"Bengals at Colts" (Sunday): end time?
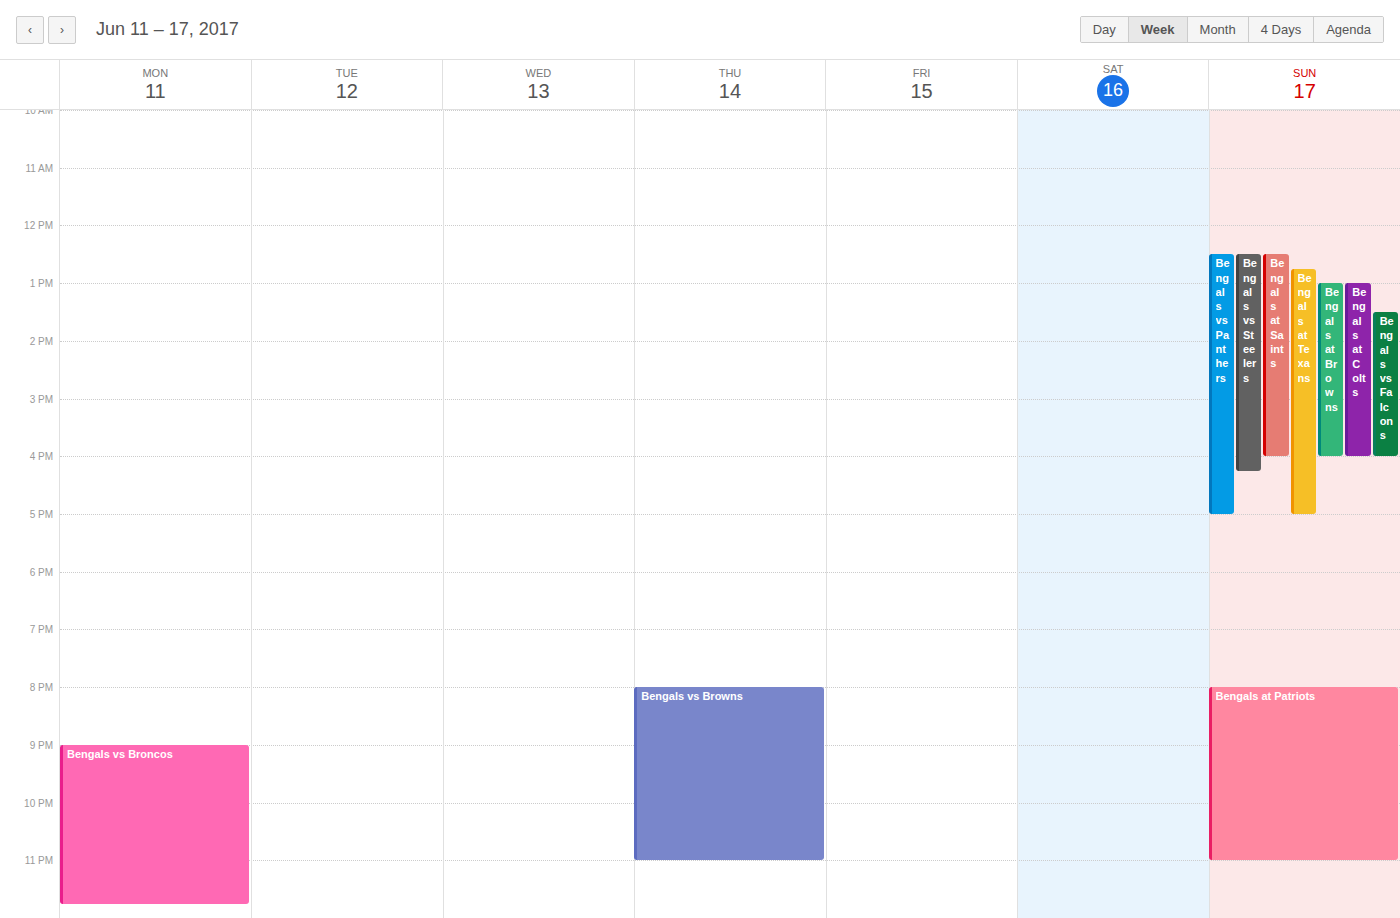
4:00 PM